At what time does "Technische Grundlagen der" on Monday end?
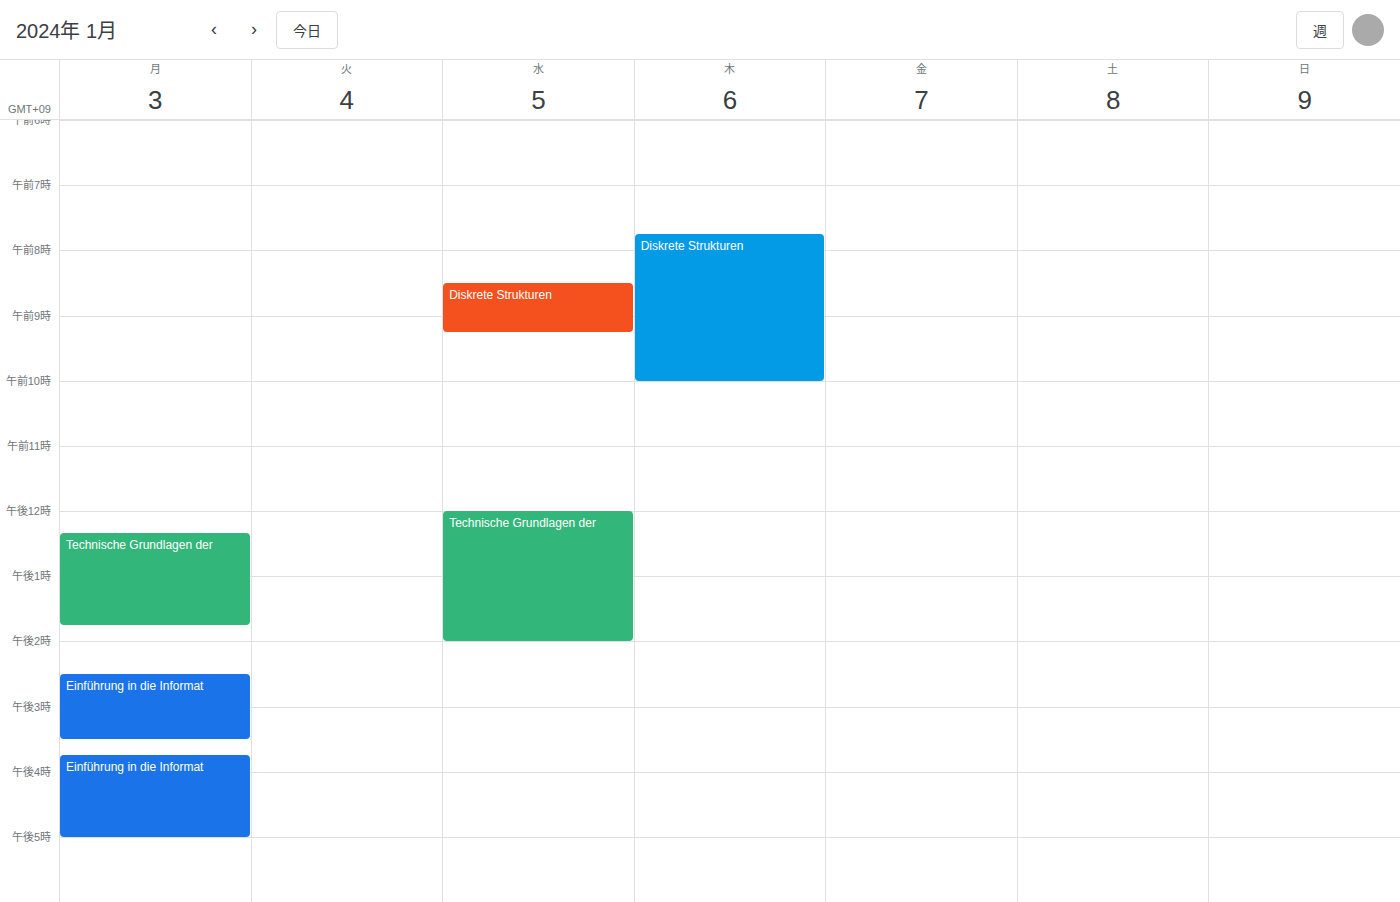
1:45 PM